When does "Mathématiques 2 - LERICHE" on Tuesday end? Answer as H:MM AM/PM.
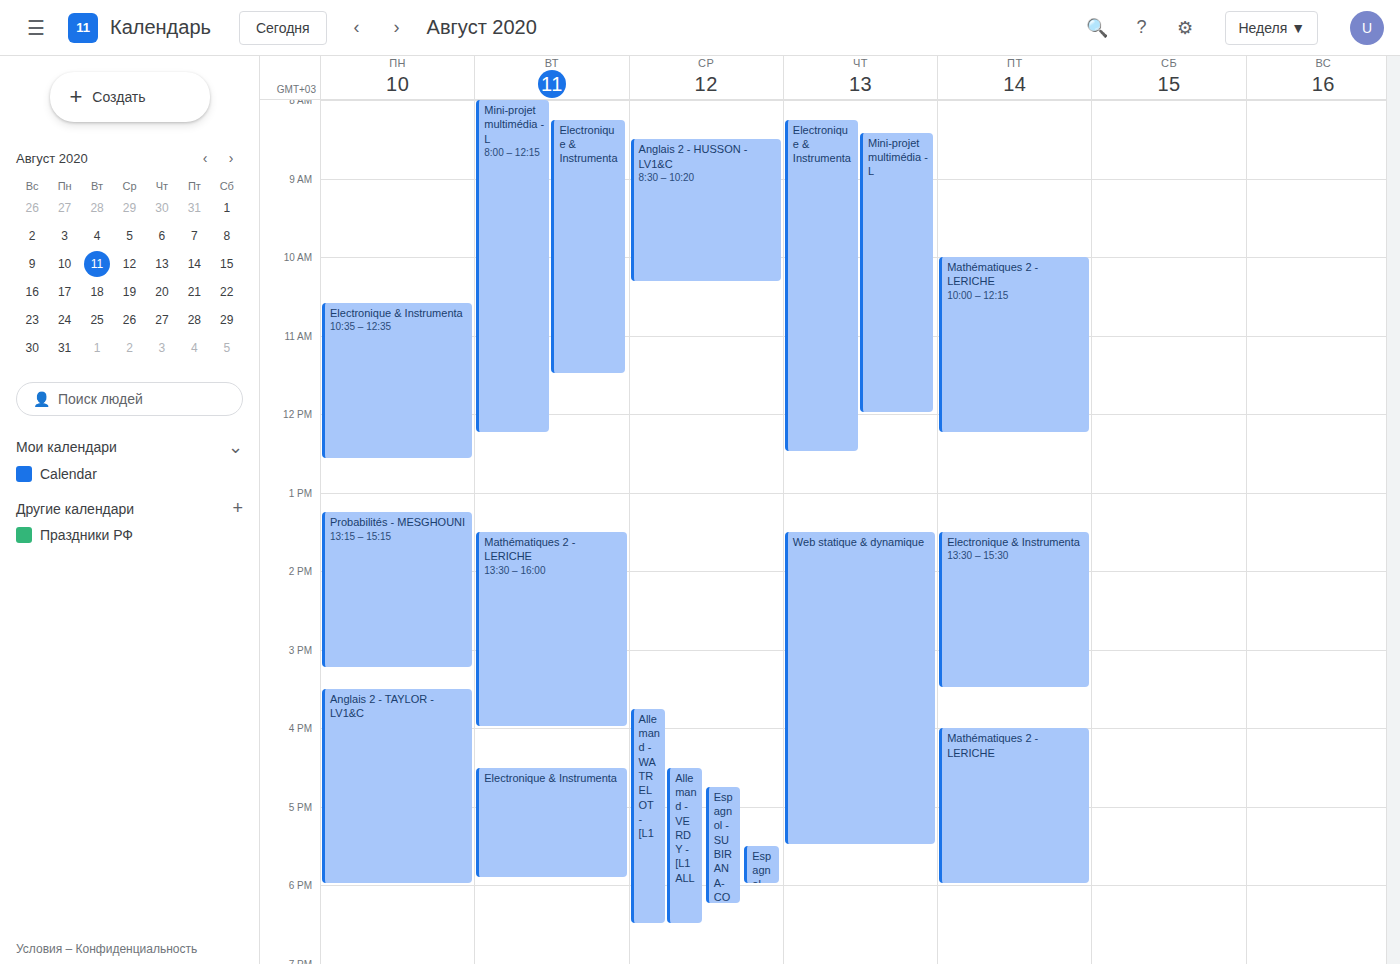
4:00 PM